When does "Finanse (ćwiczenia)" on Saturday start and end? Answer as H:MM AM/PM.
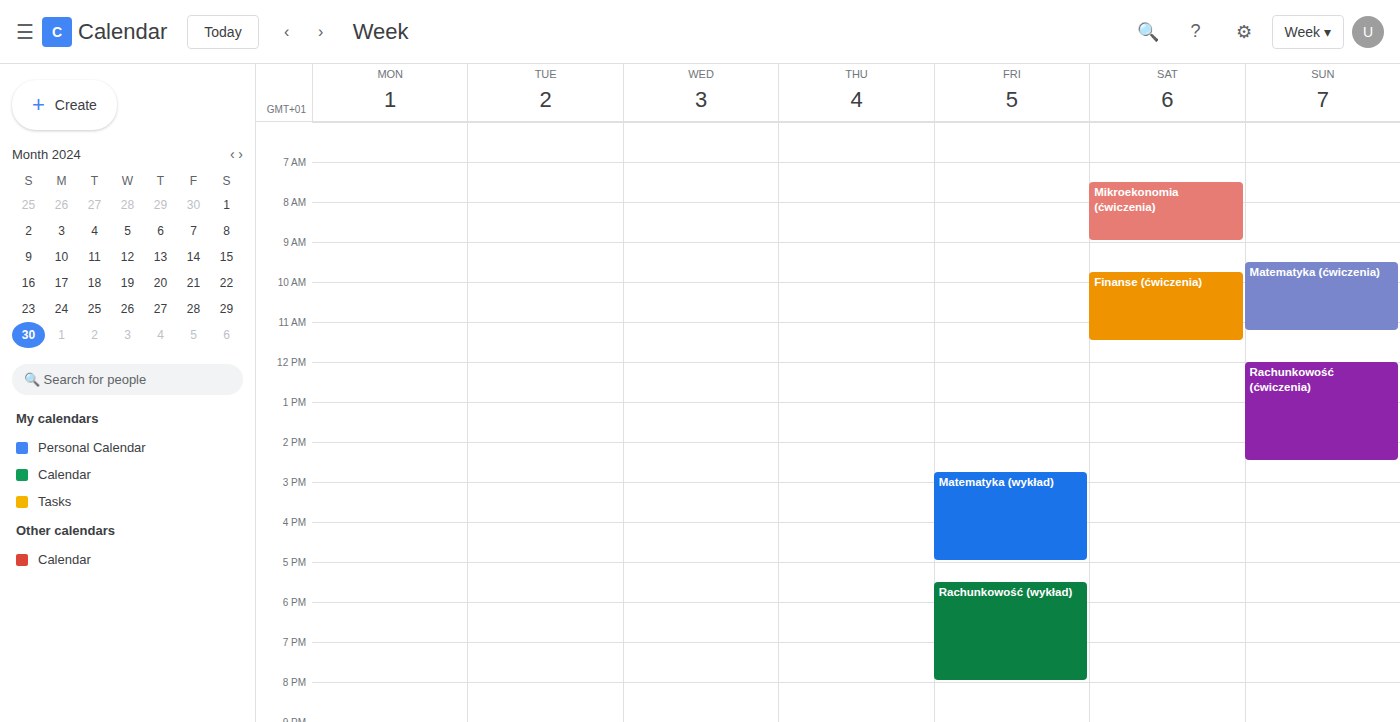
9:45 AM to 11:30 AM